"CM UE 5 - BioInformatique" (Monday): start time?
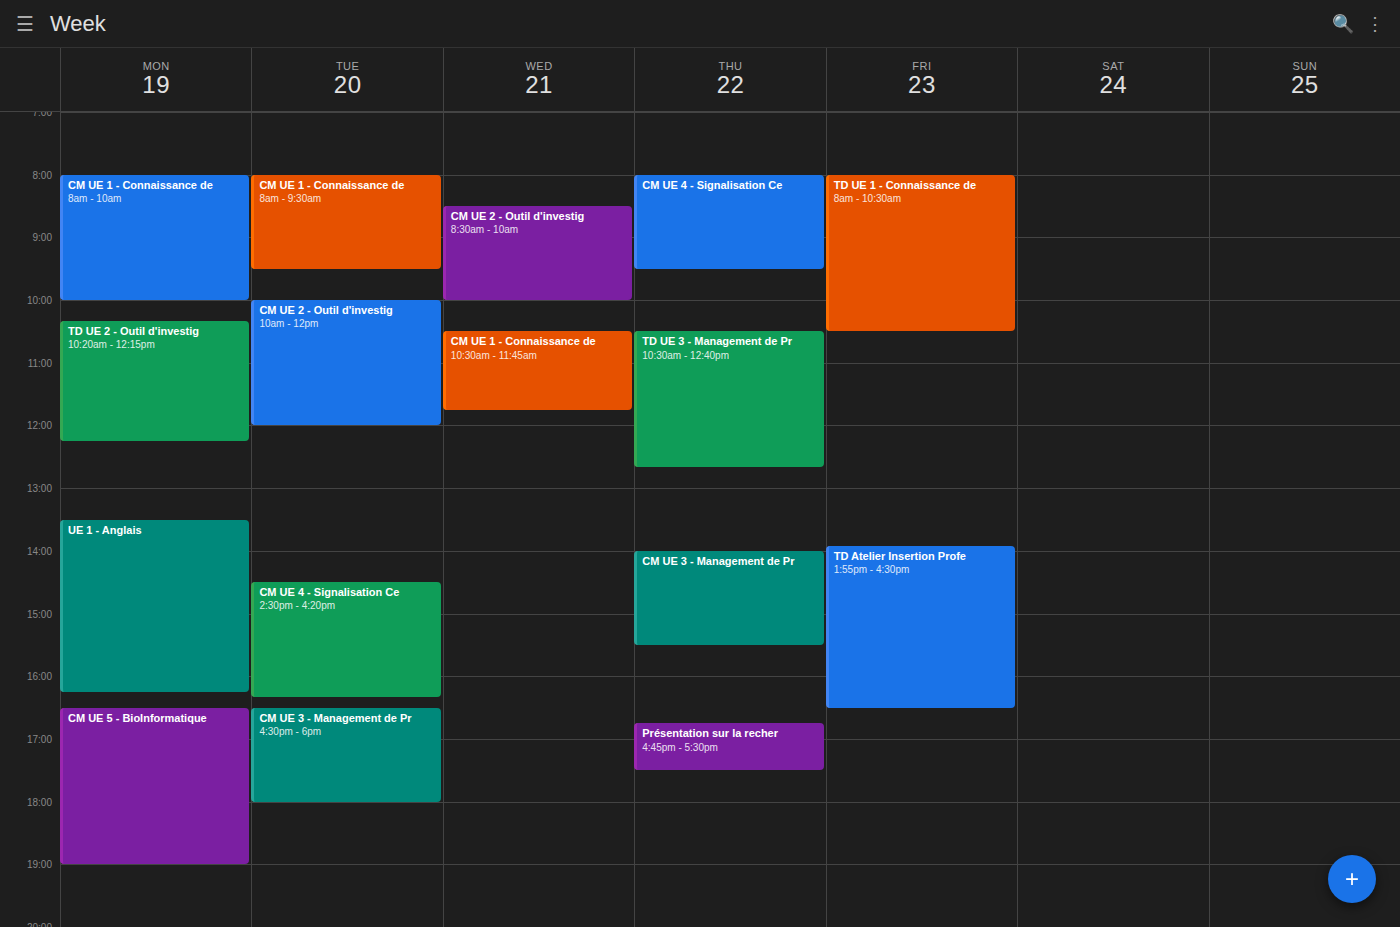
4:30 PM